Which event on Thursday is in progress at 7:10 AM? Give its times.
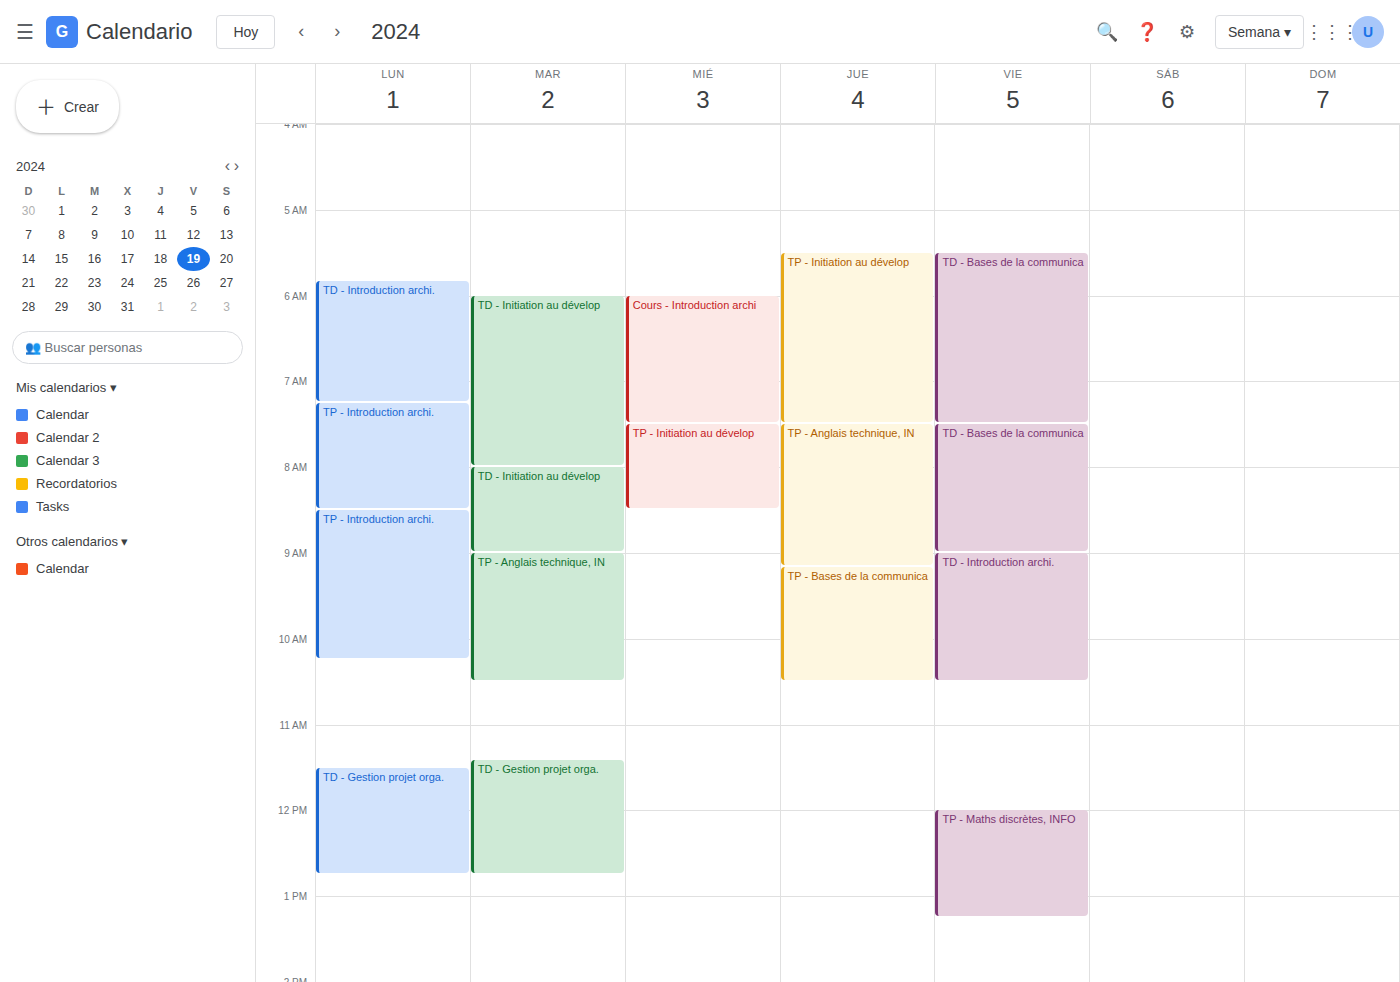
"TP - Initiation au dévelop", 5:30 AM to 7:30 AM